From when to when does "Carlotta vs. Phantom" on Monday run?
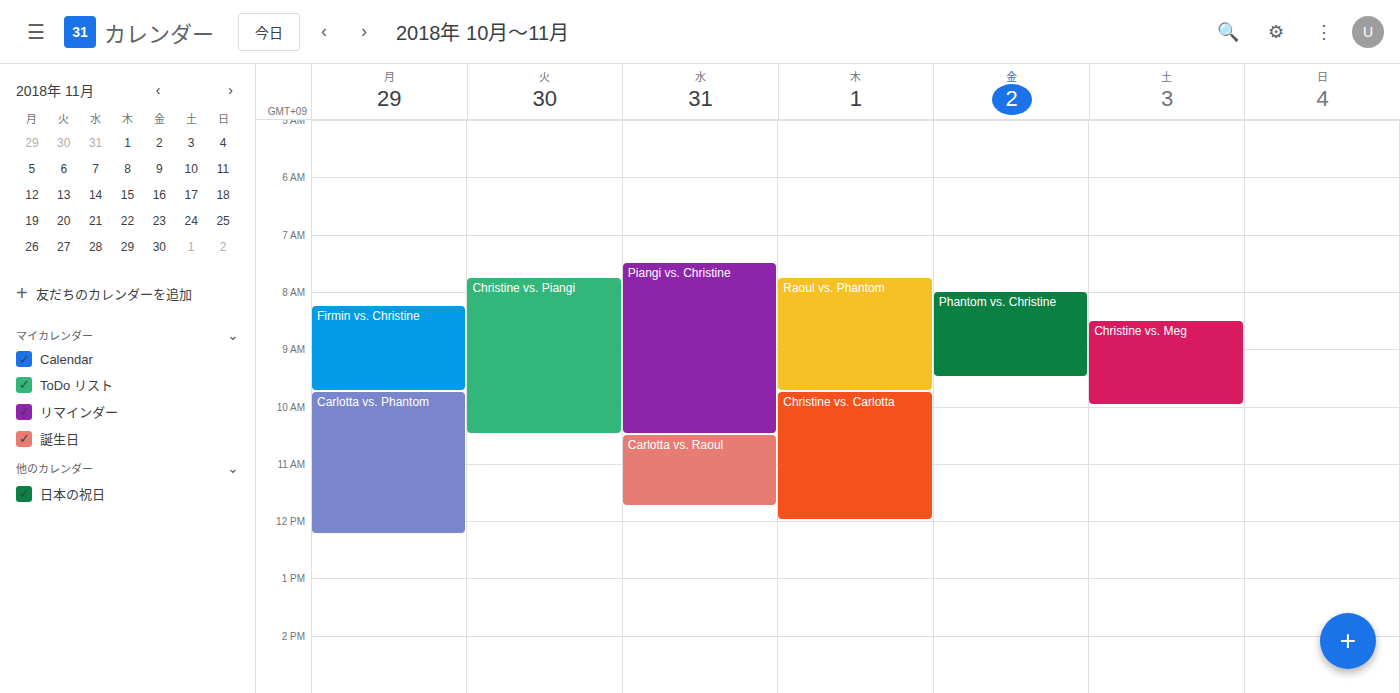
9:45 AM to 12:15 PM